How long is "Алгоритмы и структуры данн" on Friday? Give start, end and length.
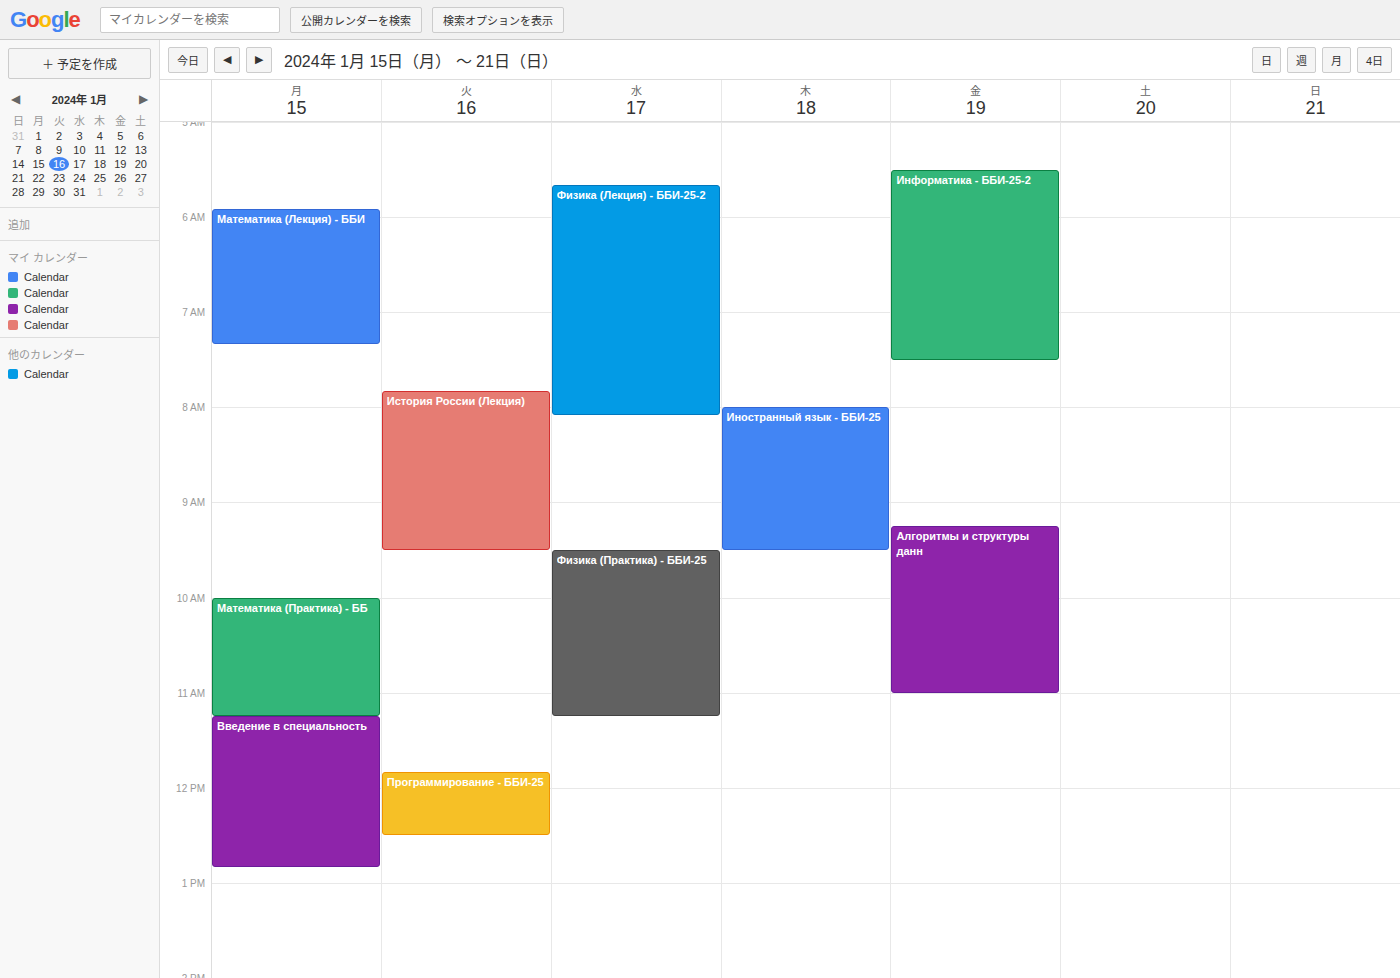
9:15 AM to 11:00 AM, 1 hour 45 minutes